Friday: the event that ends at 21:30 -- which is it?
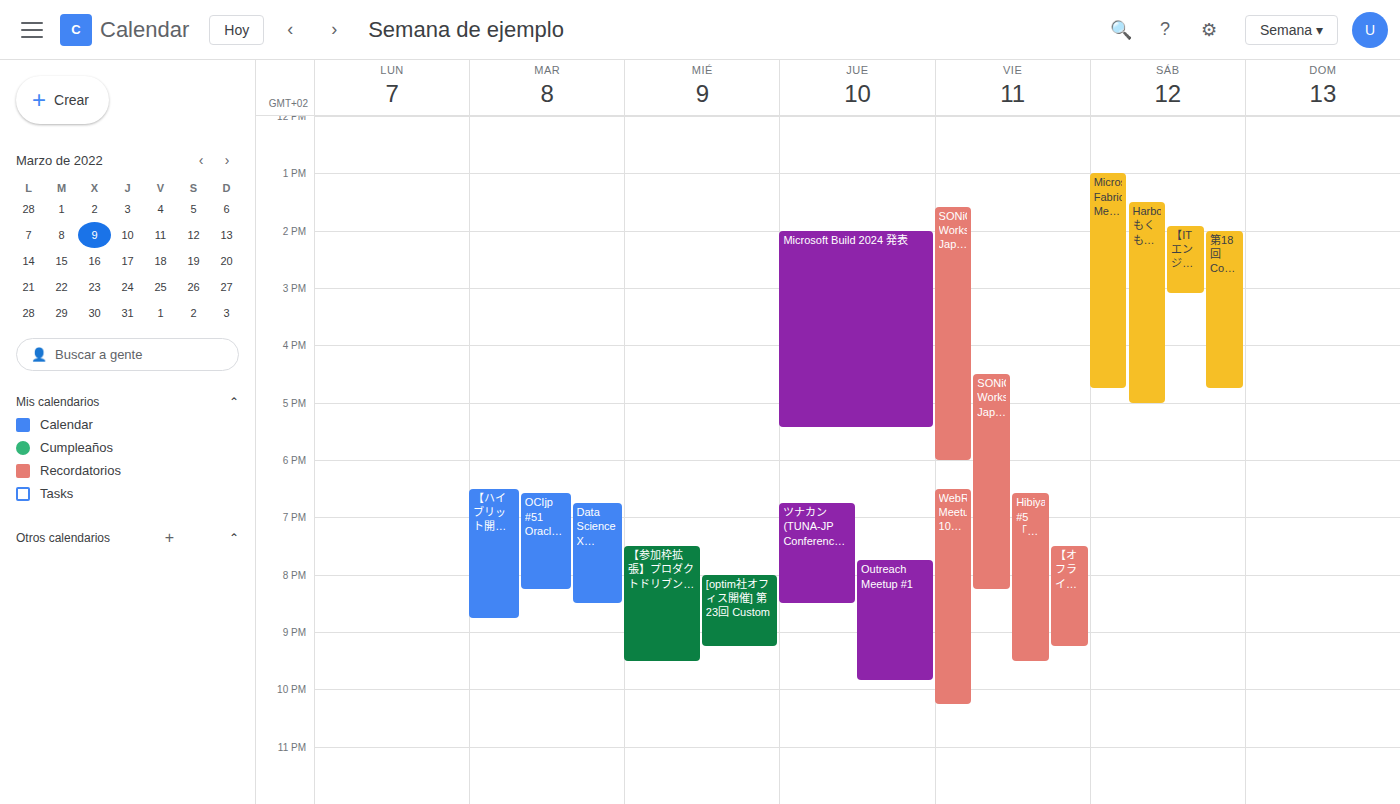
"Hibiya.Tech #5「愛情爆発！わたしの推し"